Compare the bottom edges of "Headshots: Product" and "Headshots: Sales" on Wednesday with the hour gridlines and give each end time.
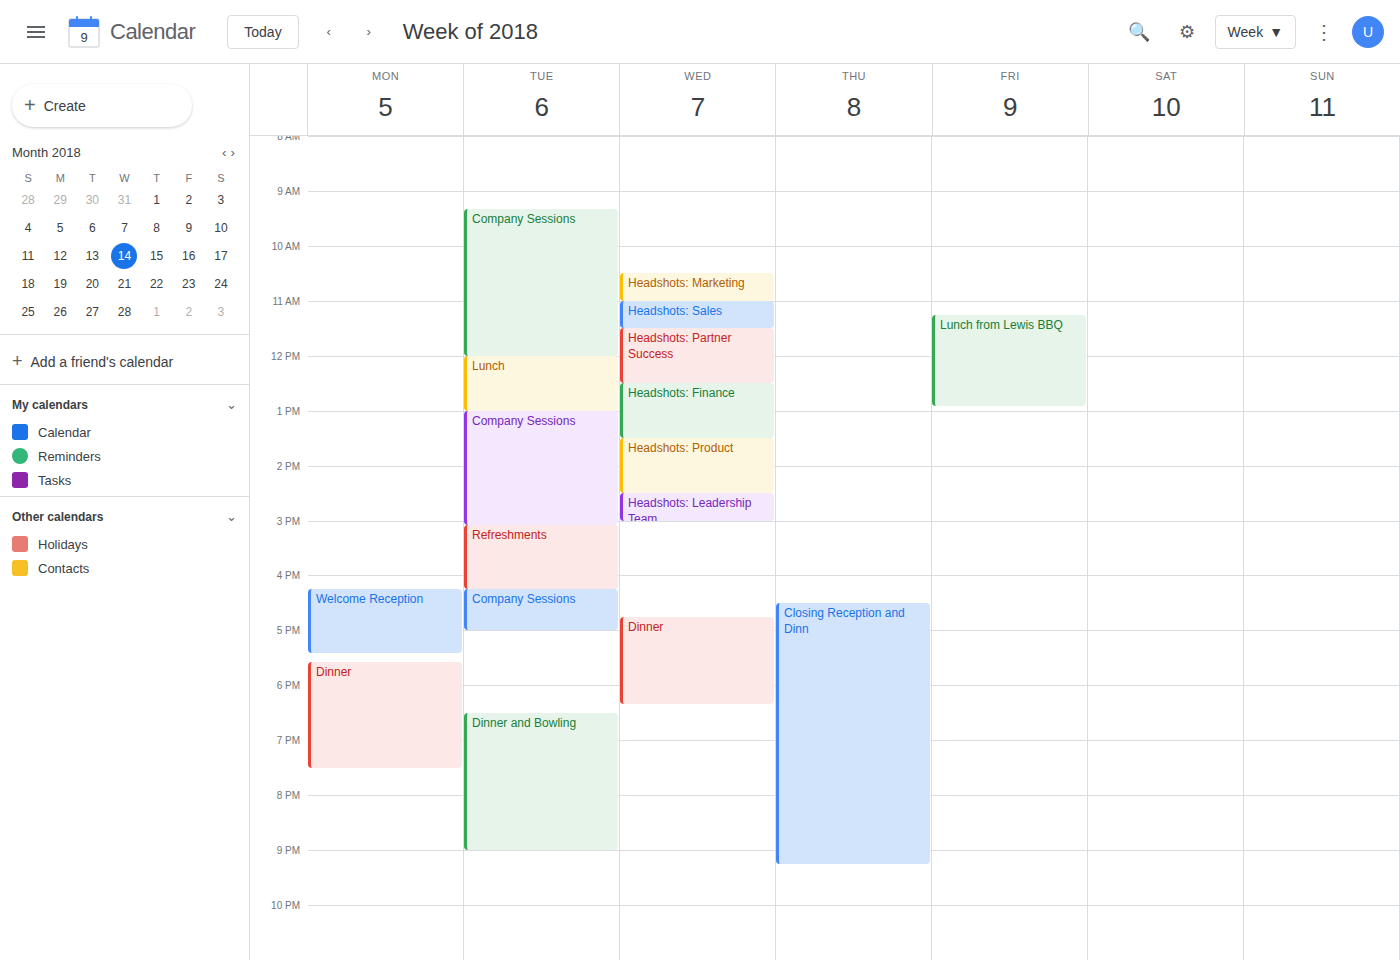
"Headshots: Product": 2:30 PM, halfway between the 2 PM and 3 PM lines. "Headshots: Sales": 11:30 AM, halfway between the 11 AM and 12 PM lines.